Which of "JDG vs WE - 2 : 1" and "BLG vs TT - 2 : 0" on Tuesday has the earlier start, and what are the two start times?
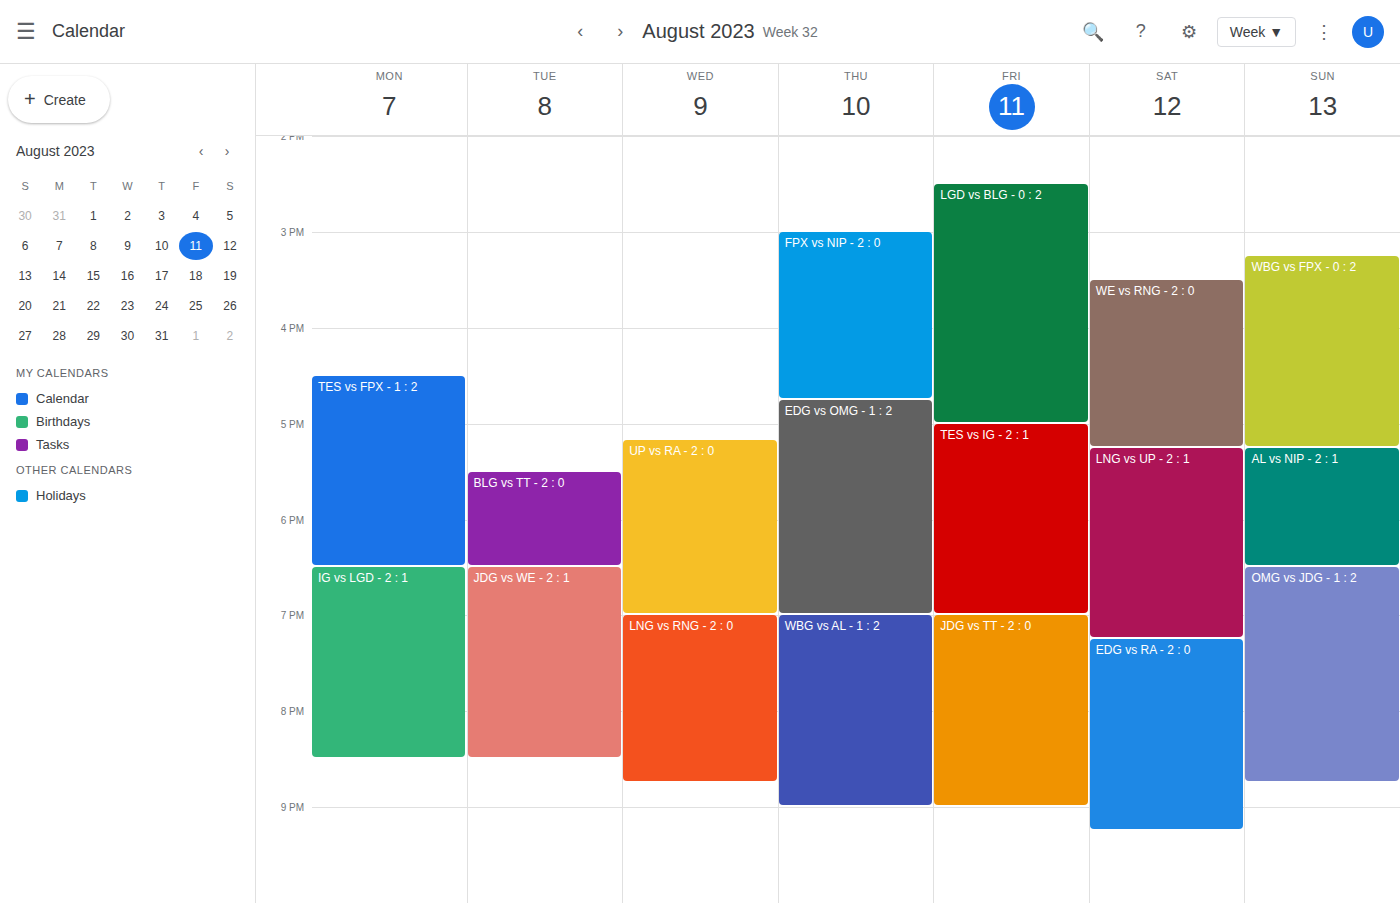
"BLG vs TT - 2 : 0" 5:30 PM; "JDG vs WE - 2 : 1" 6:30 PM.